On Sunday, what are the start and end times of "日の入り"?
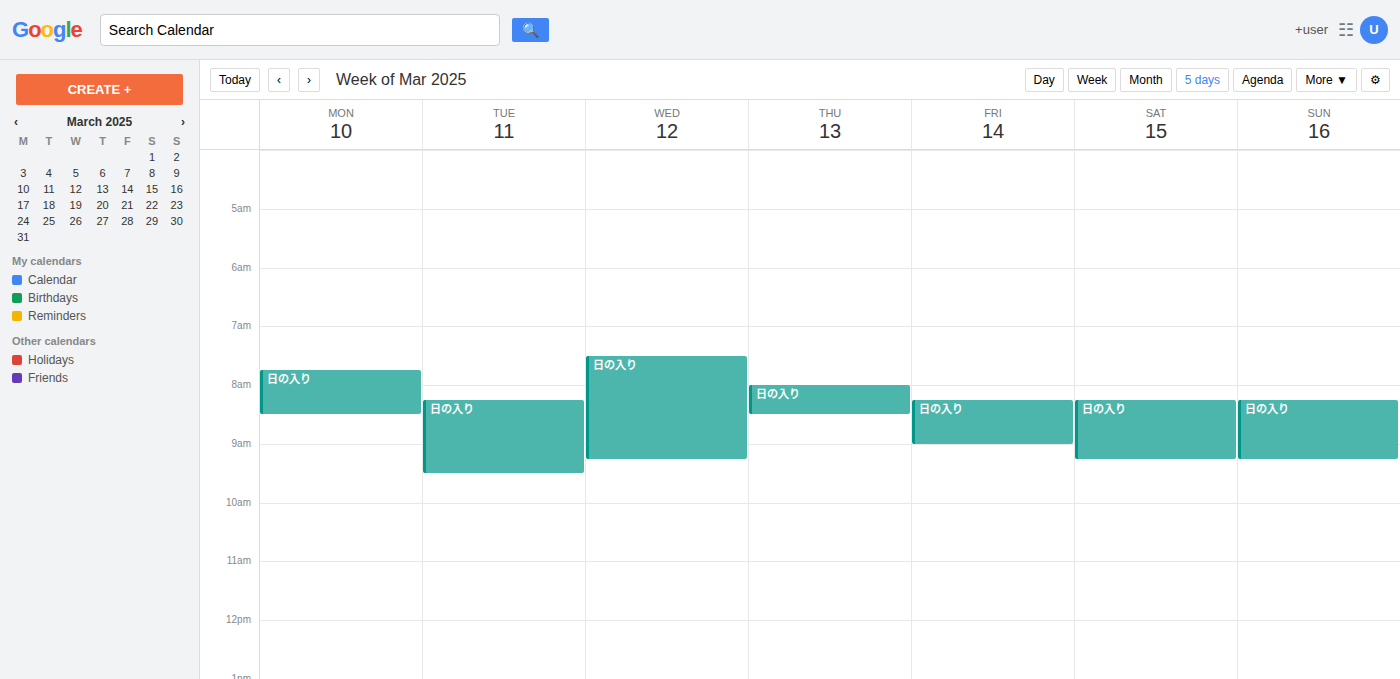
8:15 AM to 9:15 AM